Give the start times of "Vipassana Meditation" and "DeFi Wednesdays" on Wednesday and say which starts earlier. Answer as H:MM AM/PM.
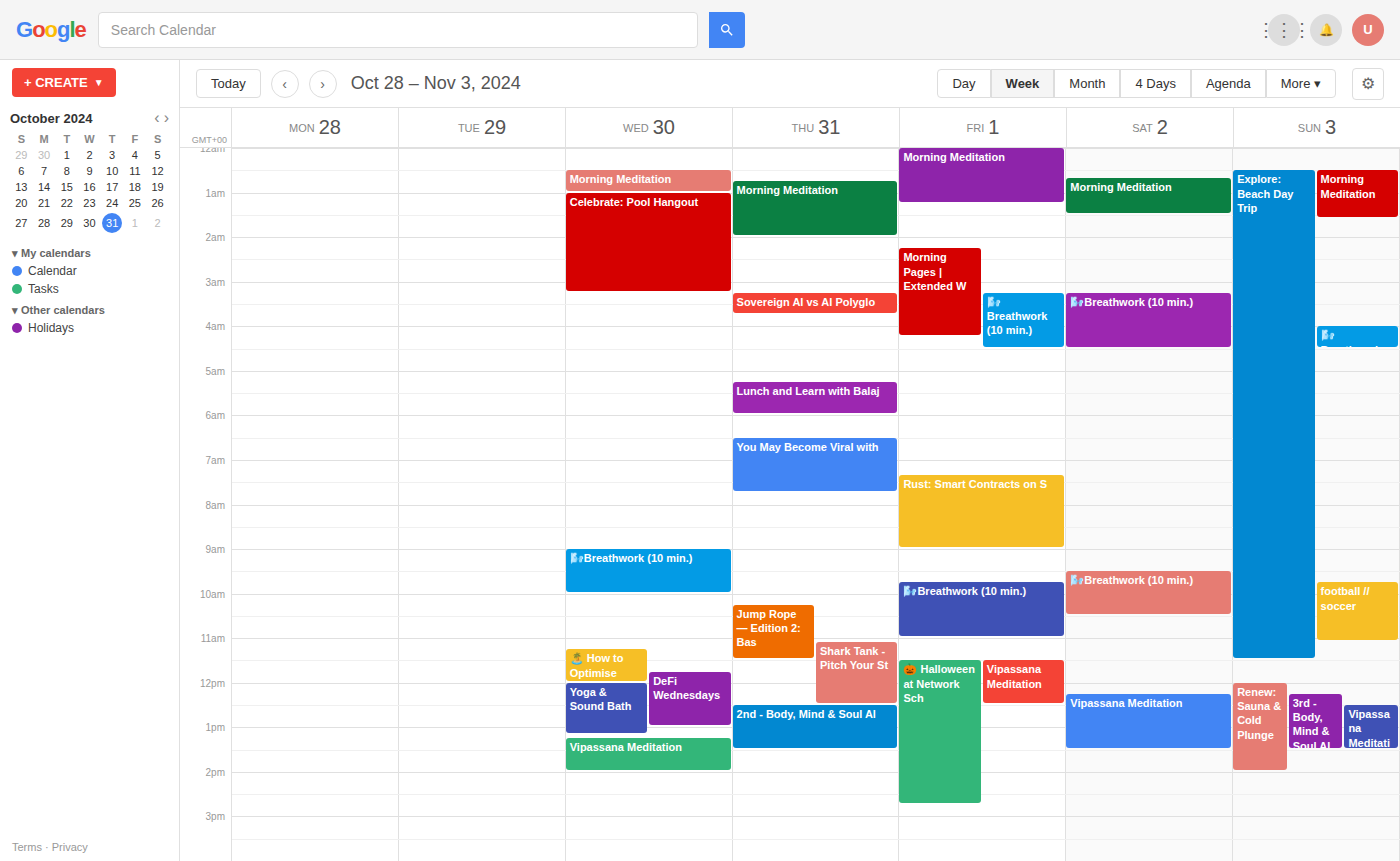
"DeFi Wednesdays" 11:45 AM; "Vipassana Meditation" 1:15 PM.